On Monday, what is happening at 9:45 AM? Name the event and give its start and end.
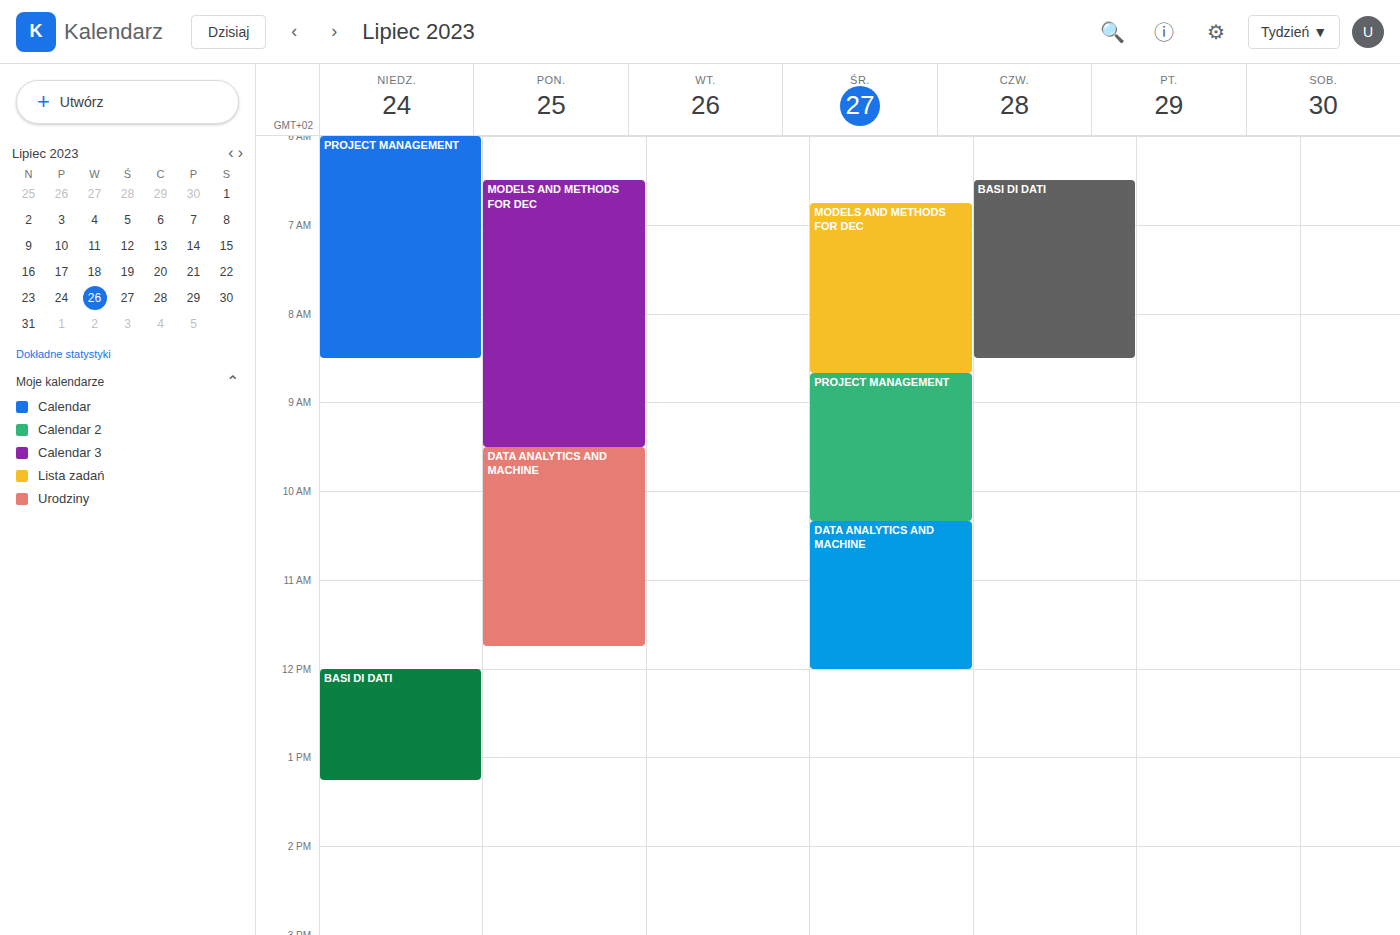
"DATA ANALYTICS AND MACHINE", 9:30 AM to 11:45 AM